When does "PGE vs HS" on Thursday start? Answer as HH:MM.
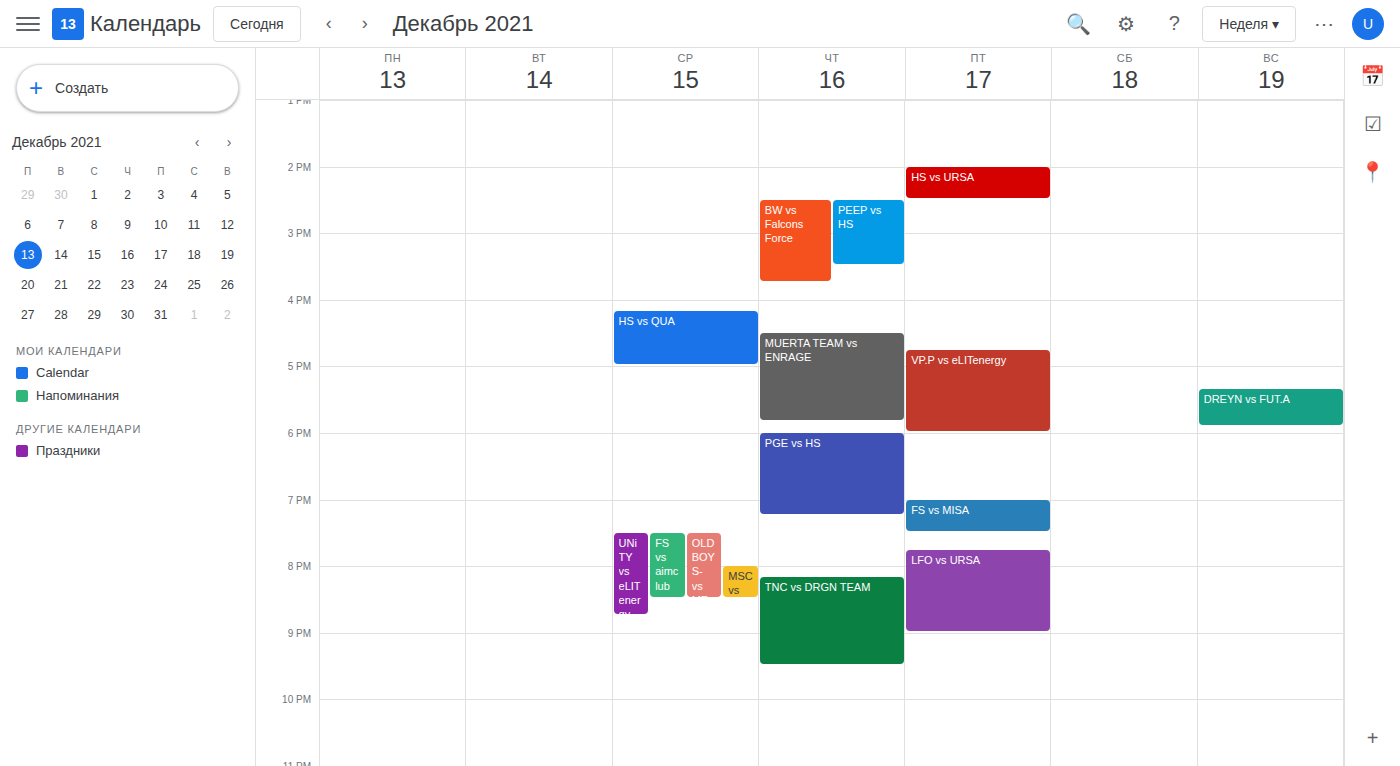
18:00